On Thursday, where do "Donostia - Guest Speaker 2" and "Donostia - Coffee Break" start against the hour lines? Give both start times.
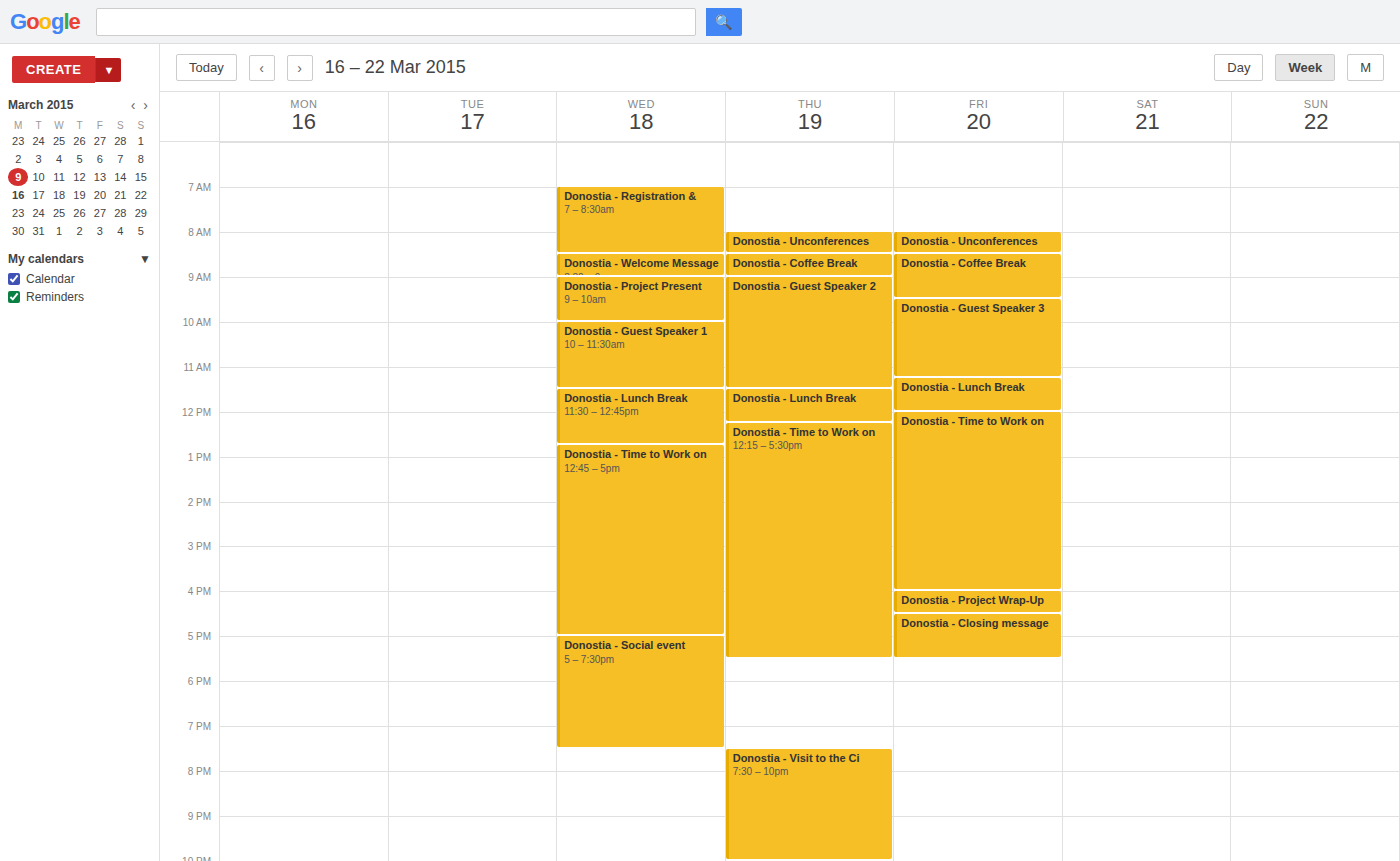
"Donostia - Guest Speaker 2": 9:00 AM, exactly on the 9 AM line. "Donostia - Coffee Break": 8:30 AM, halfway between the 8 AM and 9 AM lines.